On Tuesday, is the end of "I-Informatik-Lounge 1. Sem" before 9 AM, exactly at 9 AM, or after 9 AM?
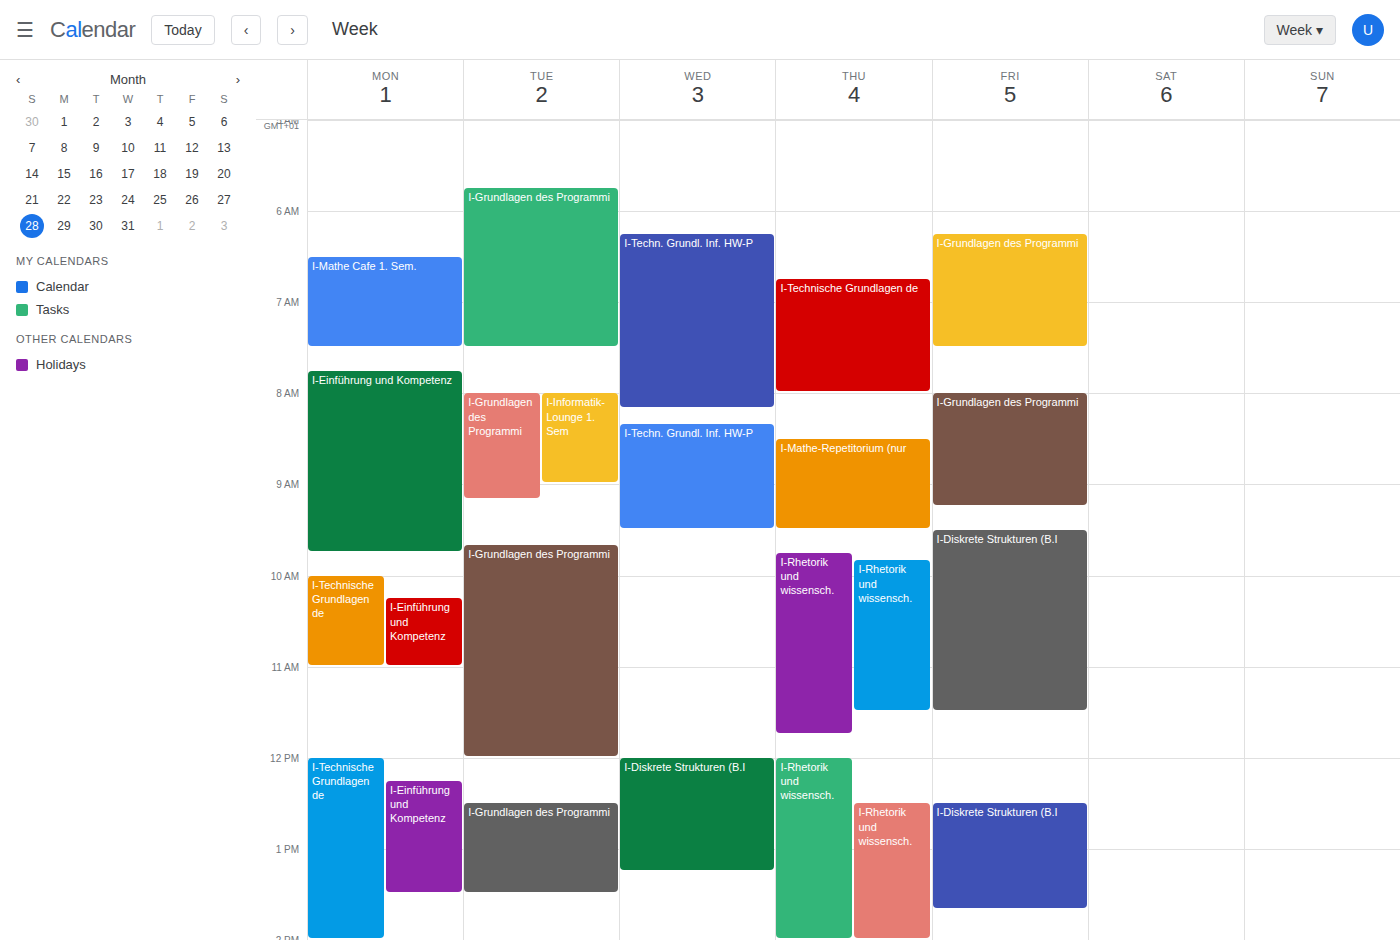
9:00 AM -- exactly at 9 AM, on the 9 AM line.